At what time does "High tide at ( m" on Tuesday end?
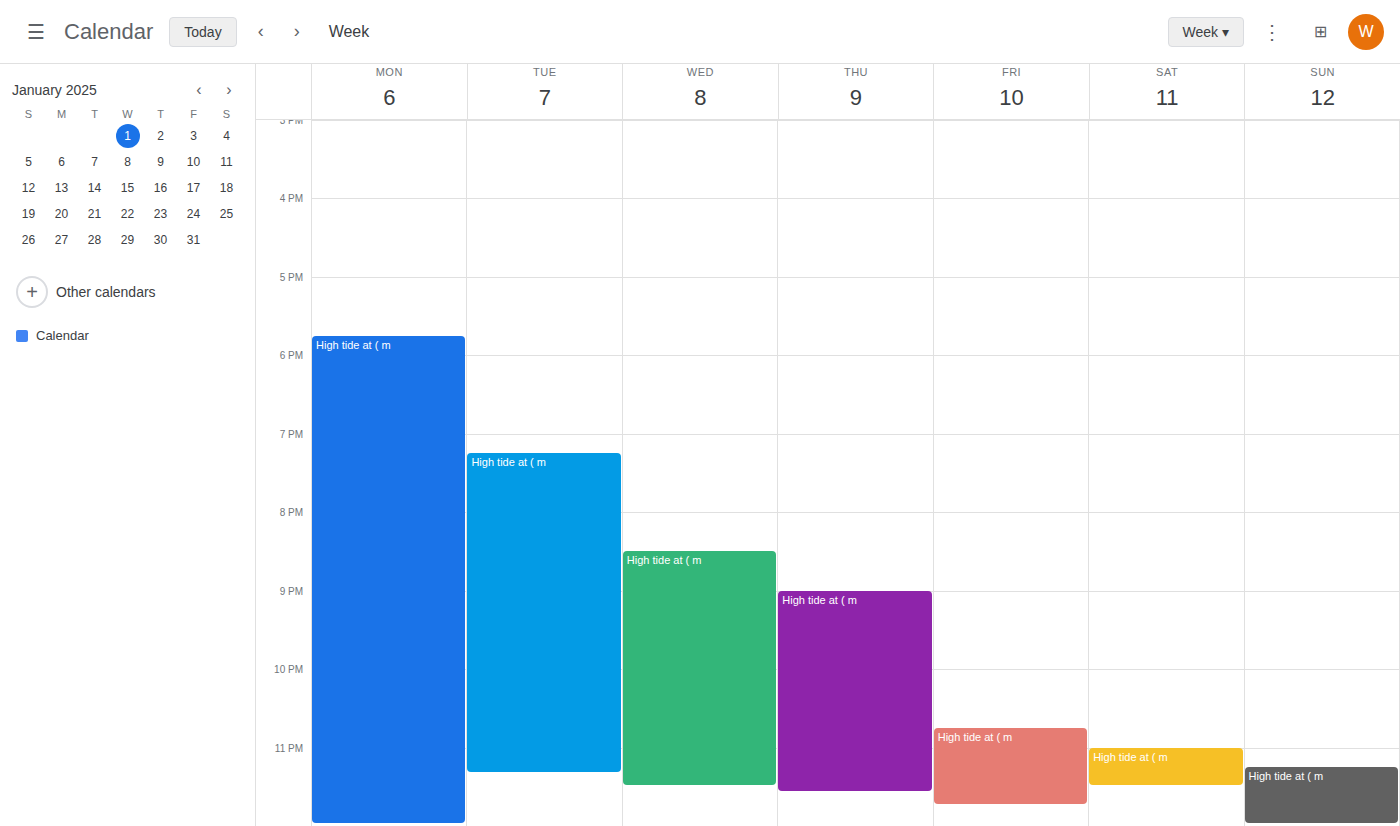
23:20